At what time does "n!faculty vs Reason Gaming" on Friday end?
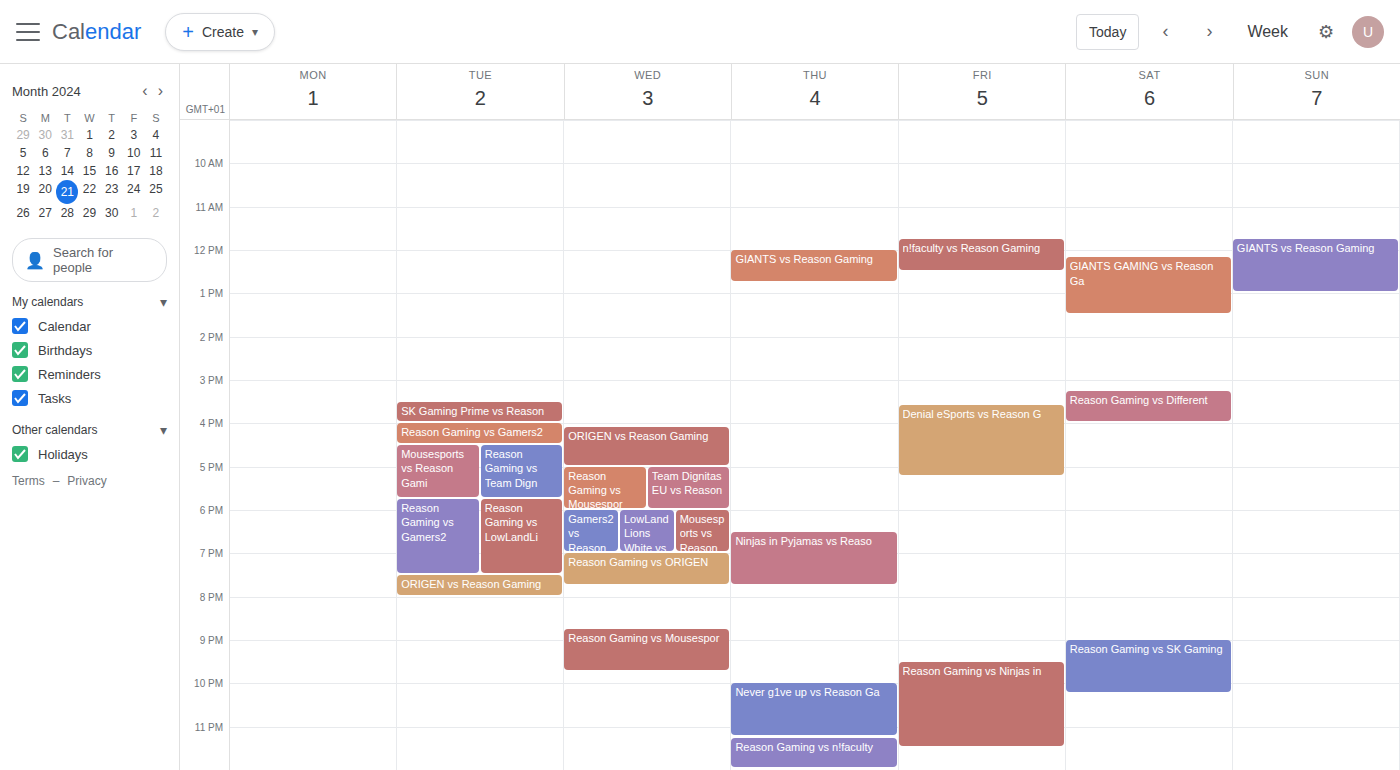
12:30 PM